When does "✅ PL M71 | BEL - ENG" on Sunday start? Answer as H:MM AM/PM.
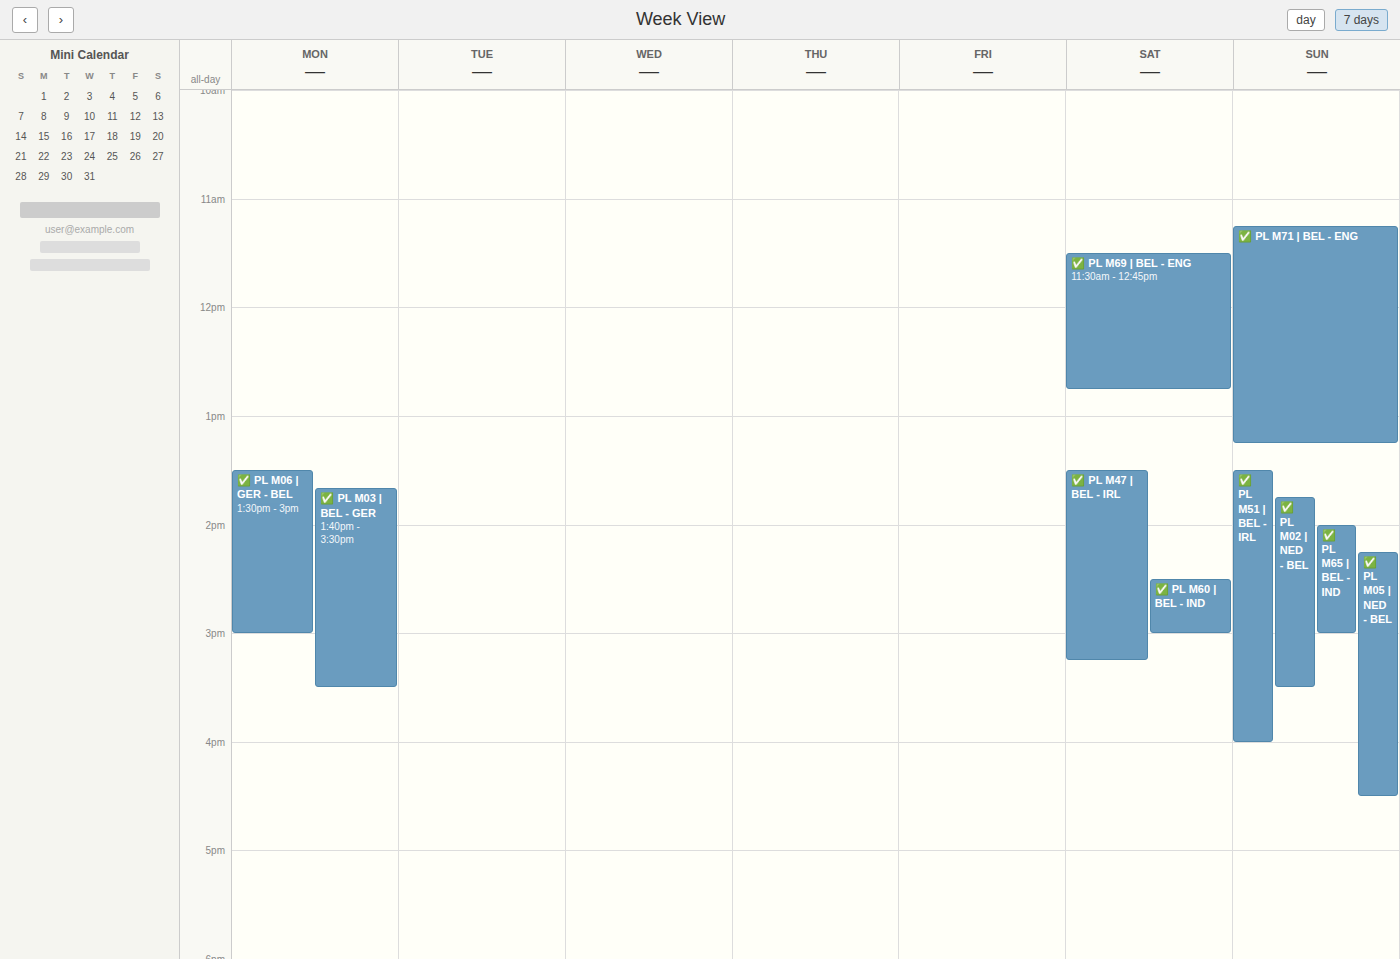
11:15 AM